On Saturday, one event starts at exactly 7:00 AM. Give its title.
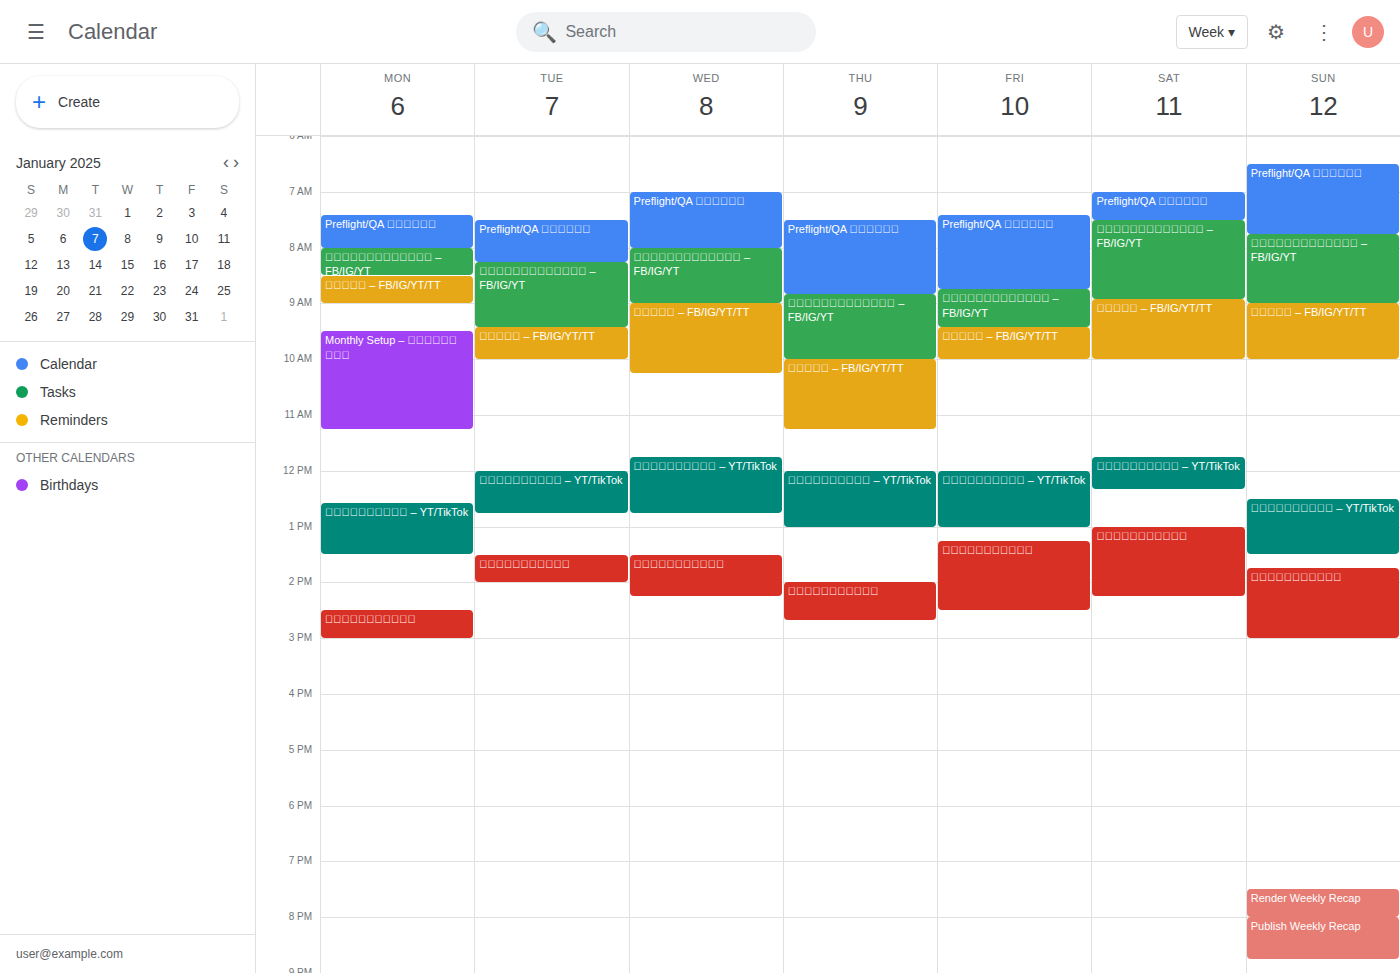
"Preflight/QA รายวัน"